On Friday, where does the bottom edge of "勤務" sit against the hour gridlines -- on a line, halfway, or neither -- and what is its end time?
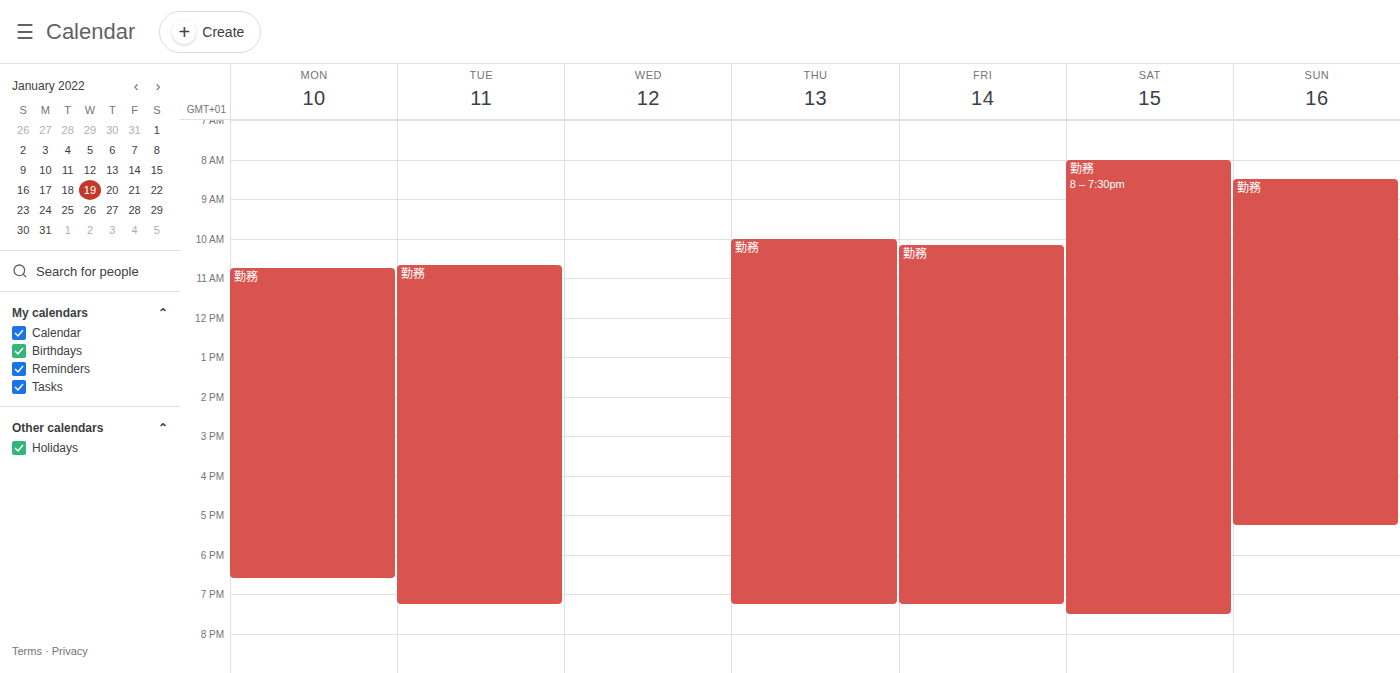
7:15 PM -- neither: a quarter of the way from the 7 PM line to the 8 PM line.